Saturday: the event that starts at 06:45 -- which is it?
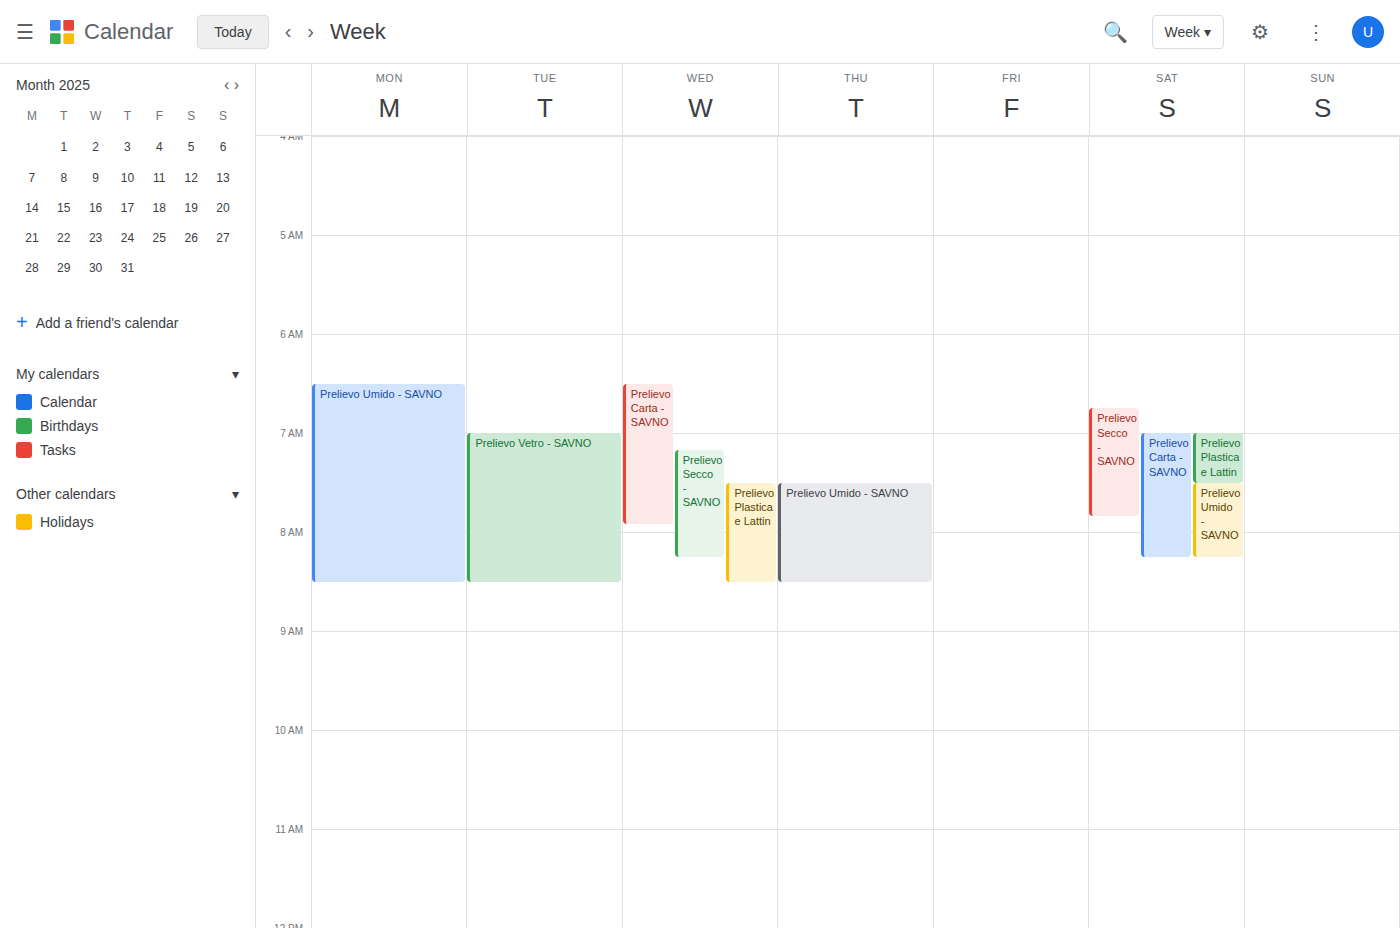
"Prelievo Secco - SAVNO"